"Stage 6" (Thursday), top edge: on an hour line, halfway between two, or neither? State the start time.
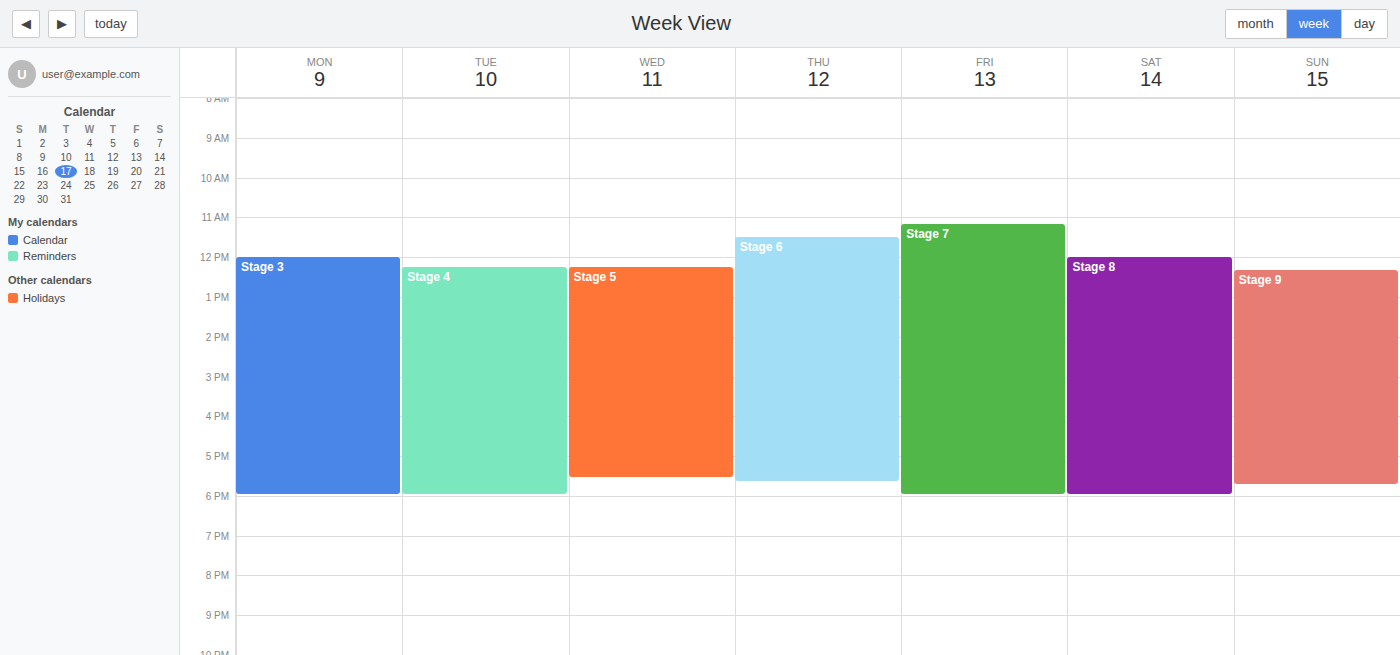
11:30 AM -- halfway between the 11 AM and 12 PM lines.